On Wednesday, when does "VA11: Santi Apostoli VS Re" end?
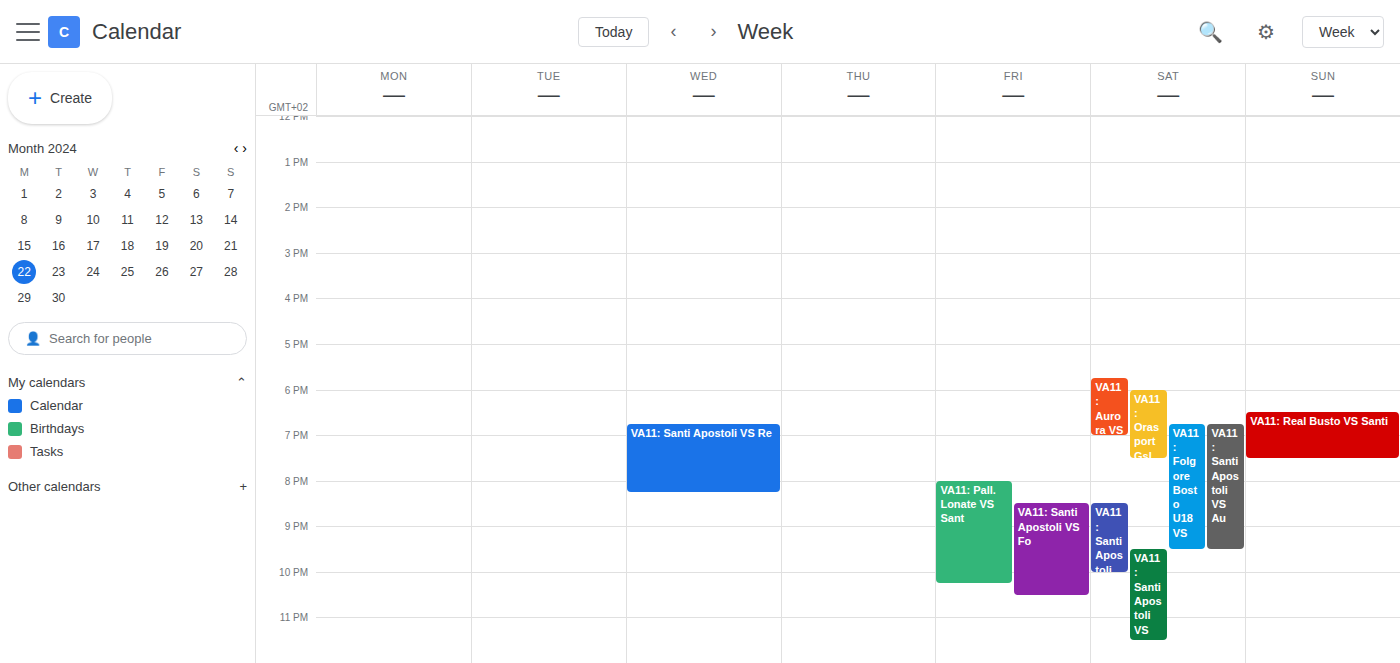
8:15 PM